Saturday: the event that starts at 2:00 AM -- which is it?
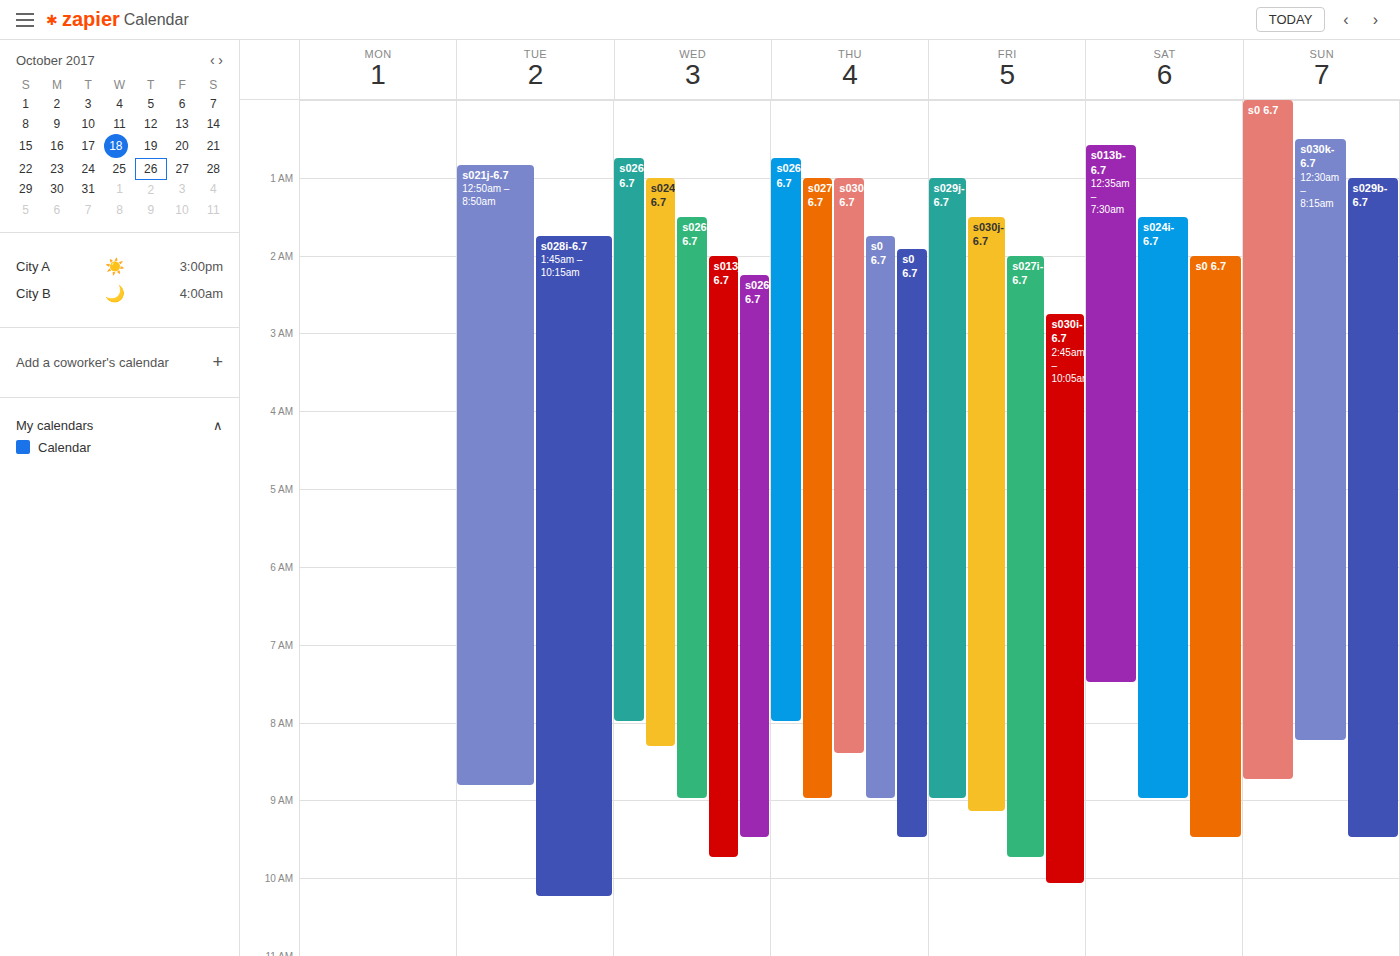
"s0 6.7"